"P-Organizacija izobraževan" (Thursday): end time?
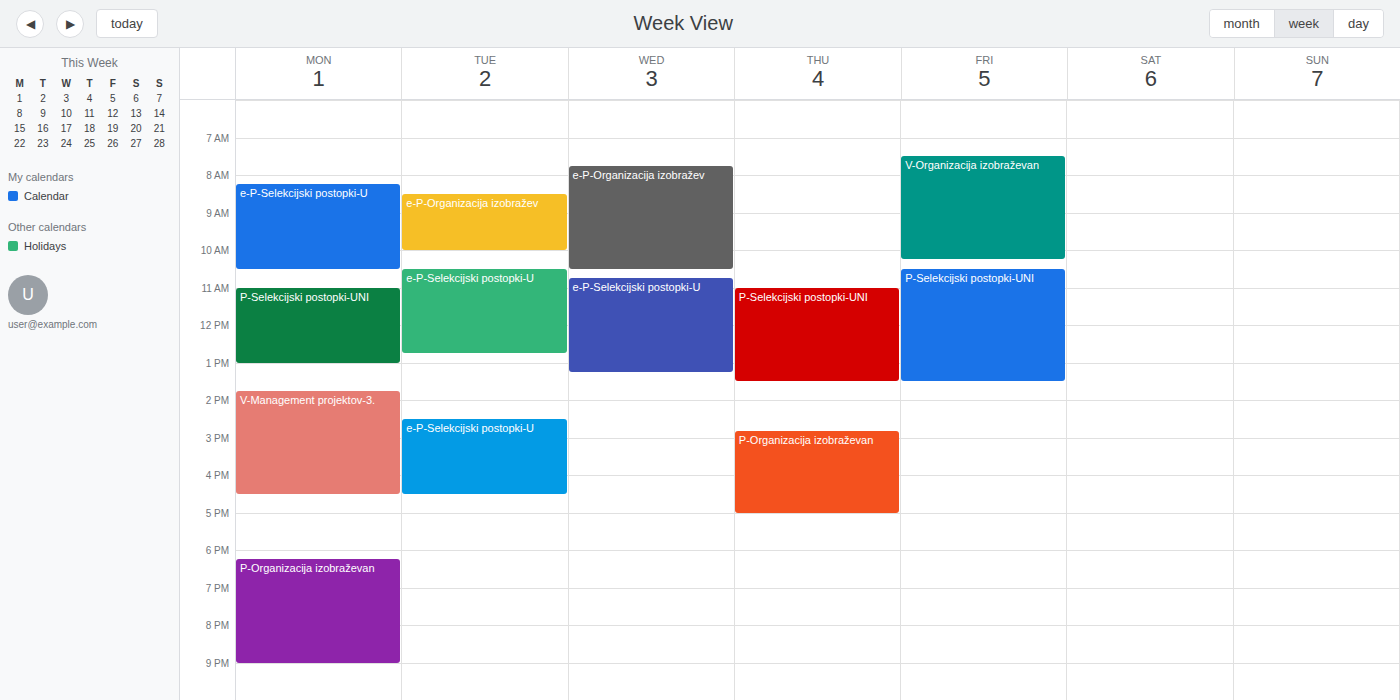
5:00 PM